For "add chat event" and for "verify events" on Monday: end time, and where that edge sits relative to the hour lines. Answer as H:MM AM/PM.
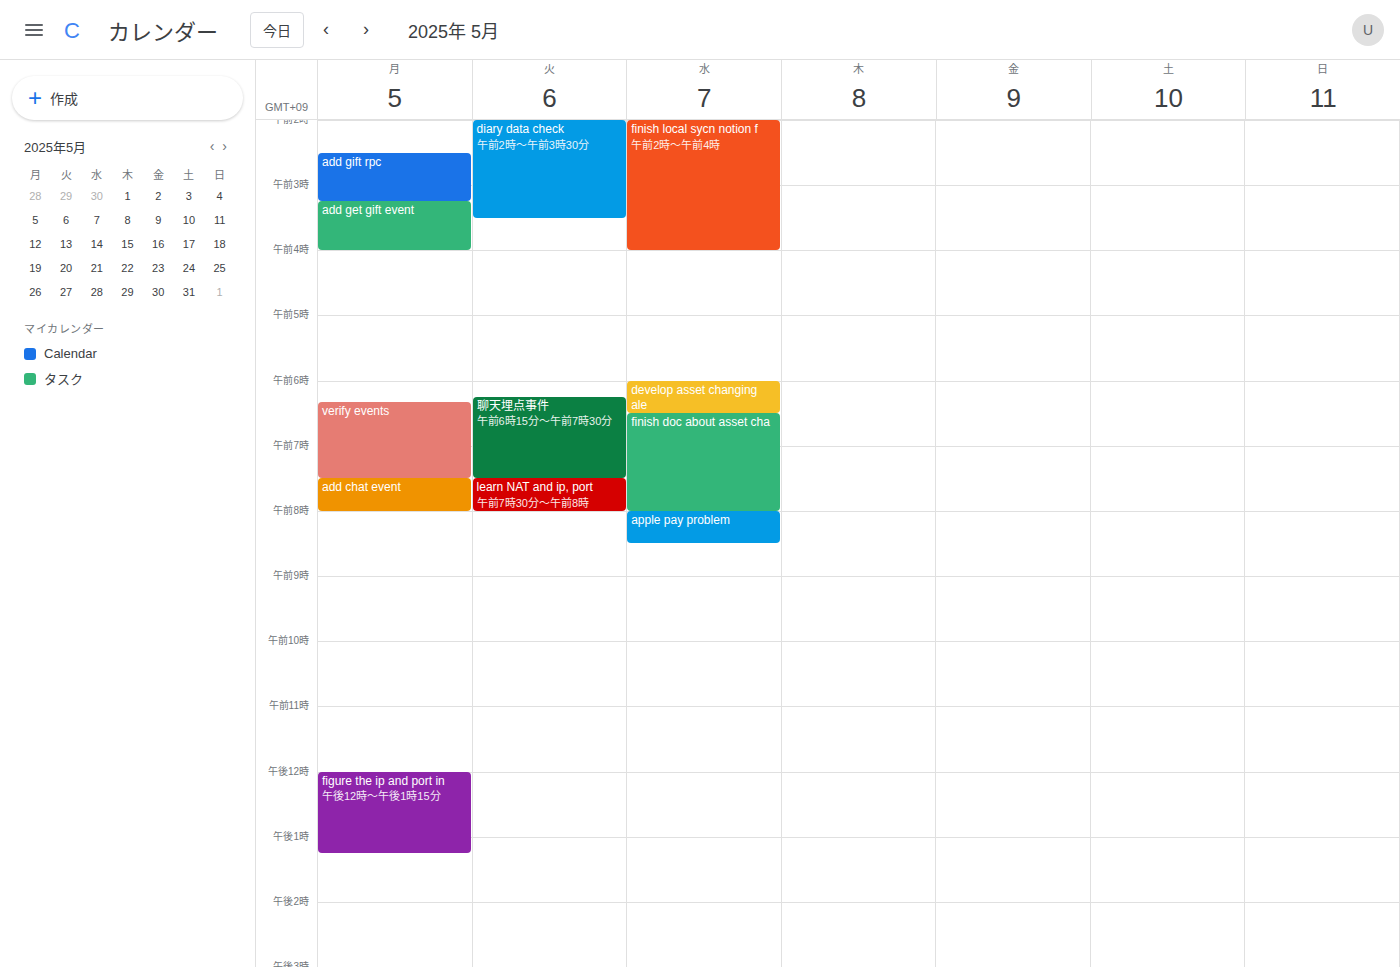
"add chat event": 8:00 AM, exactly on the 8 AM line. "verify events": 7:30 AM, halfway between the 7 AM and 8 AM lines.